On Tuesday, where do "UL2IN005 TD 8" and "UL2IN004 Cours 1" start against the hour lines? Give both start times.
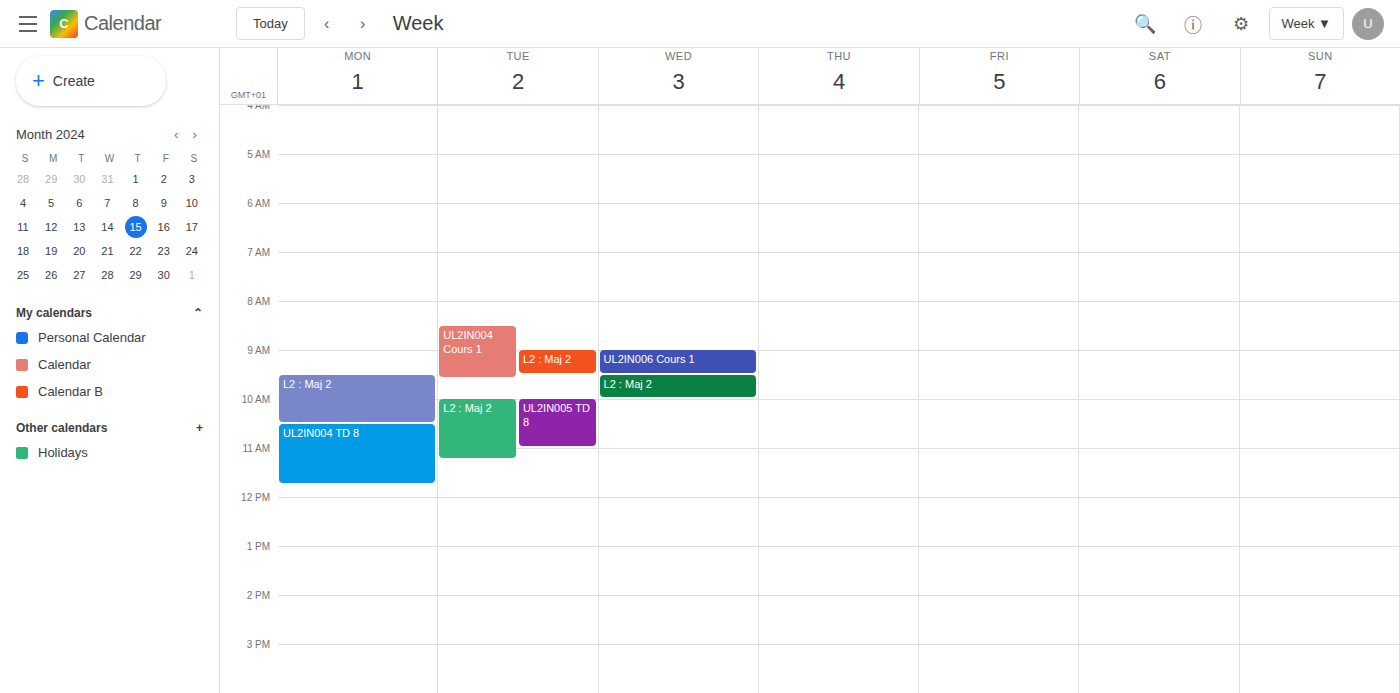
"UL2IN005 TD 8": 10:00, exactly on the 10:00 line. "UL2IN004 Cours 1": 08:30, halfway between the 08:00 and 09:00 lines.